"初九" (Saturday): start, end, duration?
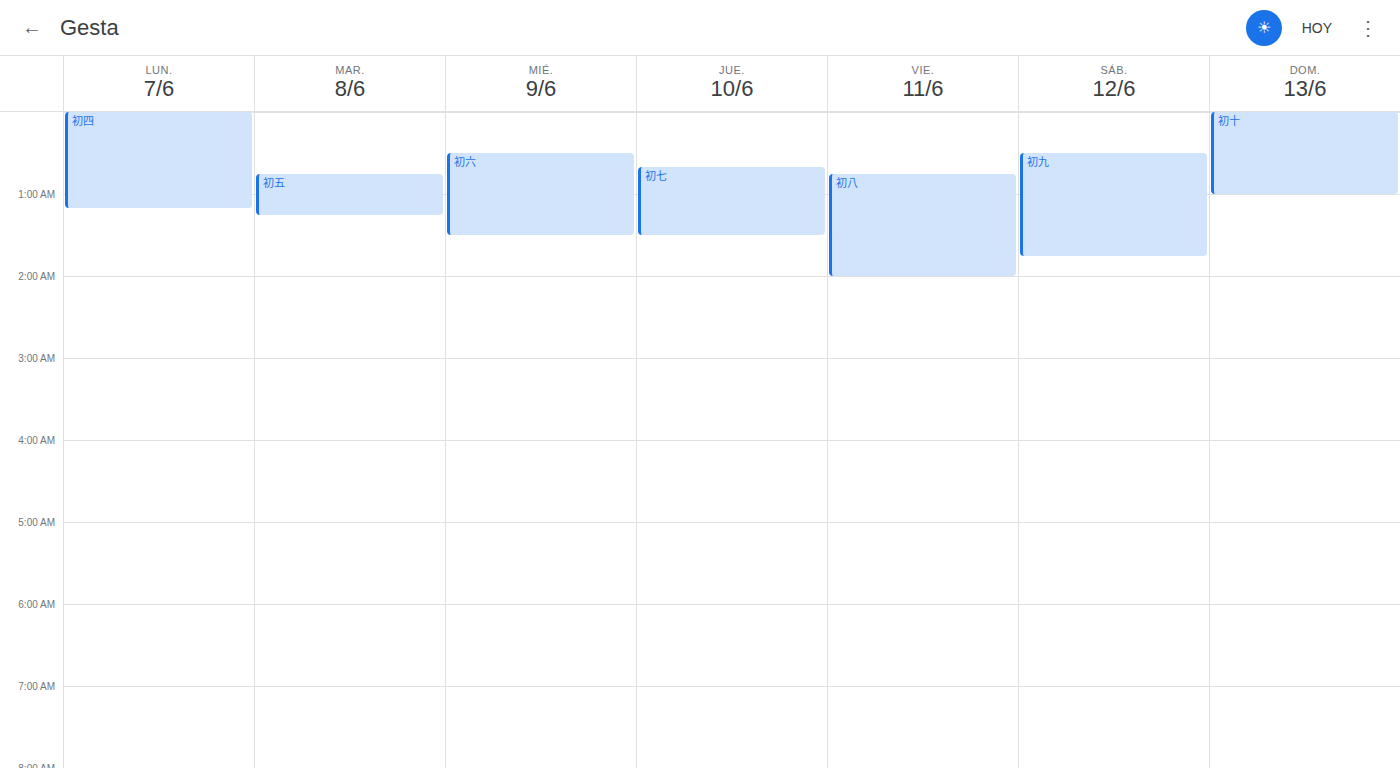
12:30 AM to 1:45 AM, 1 hour 15 minutes